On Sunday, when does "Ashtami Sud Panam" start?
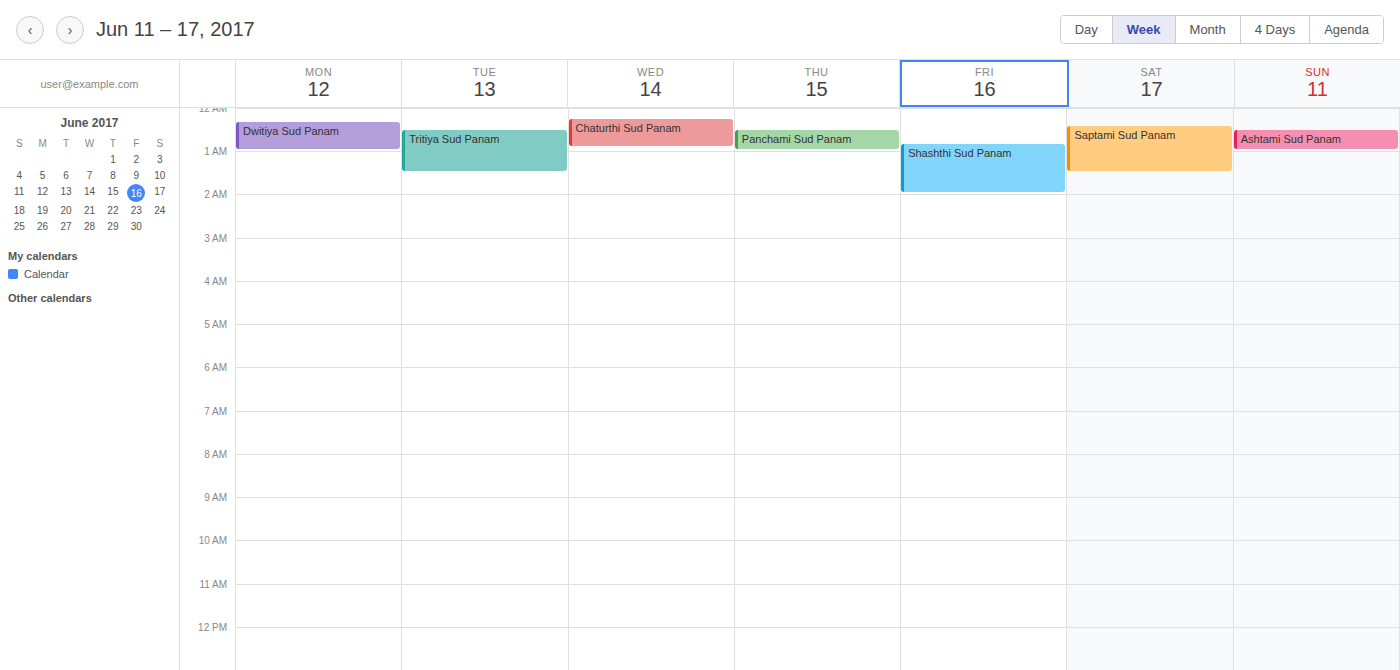
12:30 AM